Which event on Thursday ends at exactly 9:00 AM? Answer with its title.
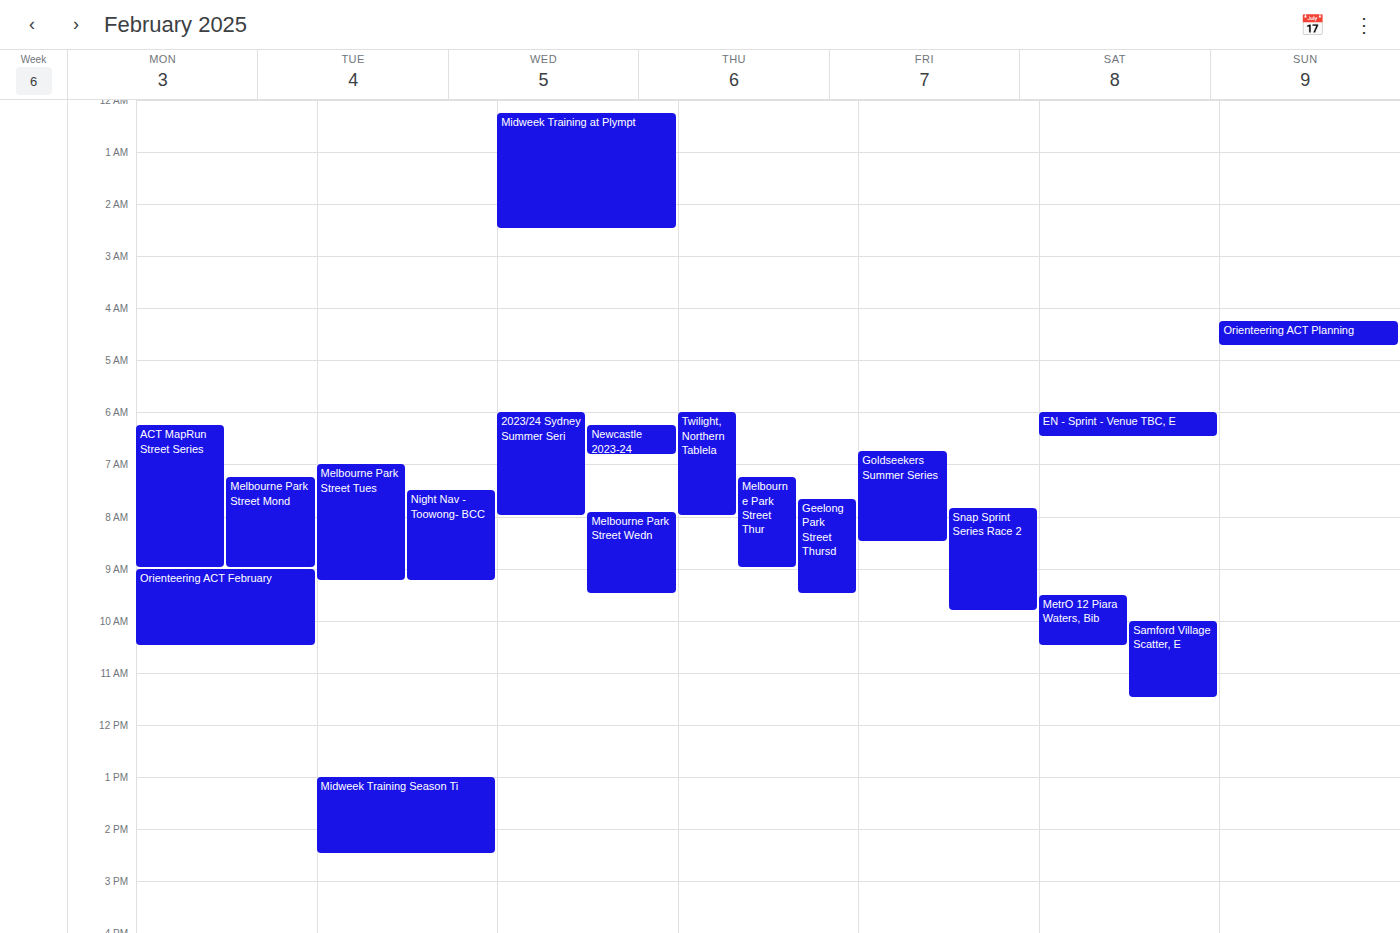
"Melbourne Park Street Thur"